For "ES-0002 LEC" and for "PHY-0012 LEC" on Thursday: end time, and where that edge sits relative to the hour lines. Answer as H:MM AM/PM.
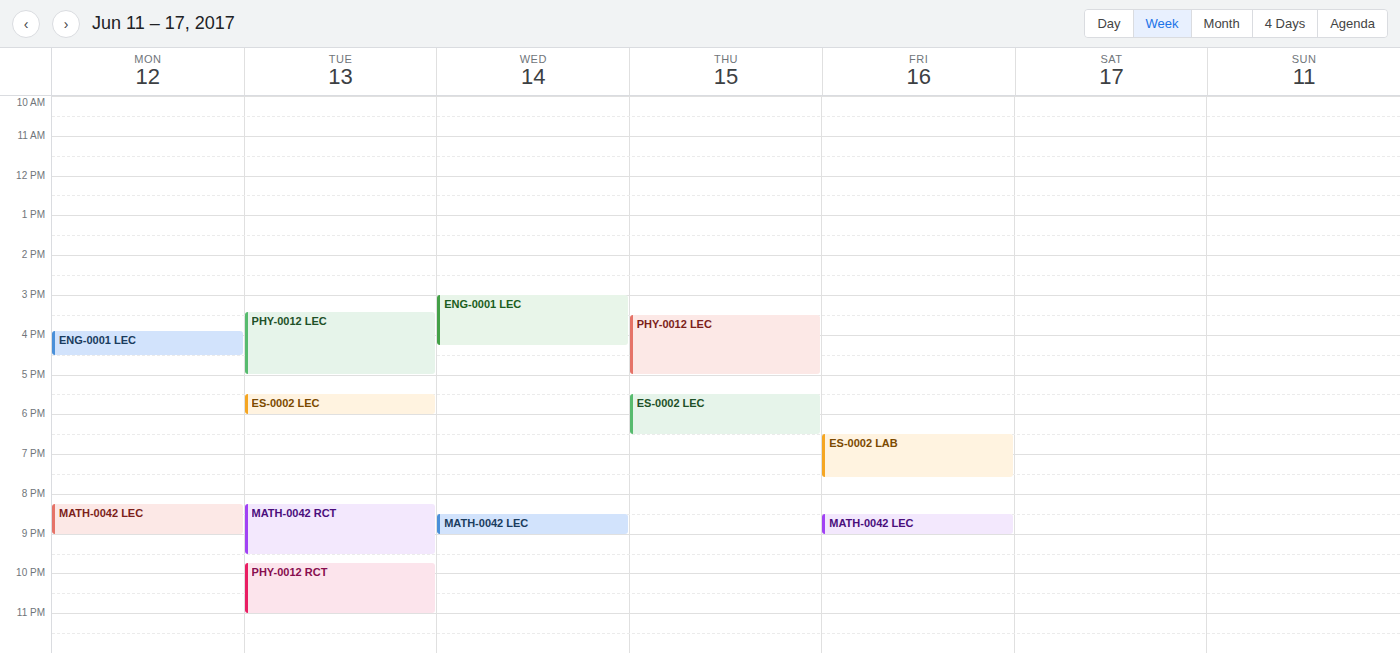
"ES-0002 LEC": 6:30 PM, halfway between the 6 PM and 7 PM lines. "PHY-0012 LEC": 5:00 PM, exactly on the 5 PM line.